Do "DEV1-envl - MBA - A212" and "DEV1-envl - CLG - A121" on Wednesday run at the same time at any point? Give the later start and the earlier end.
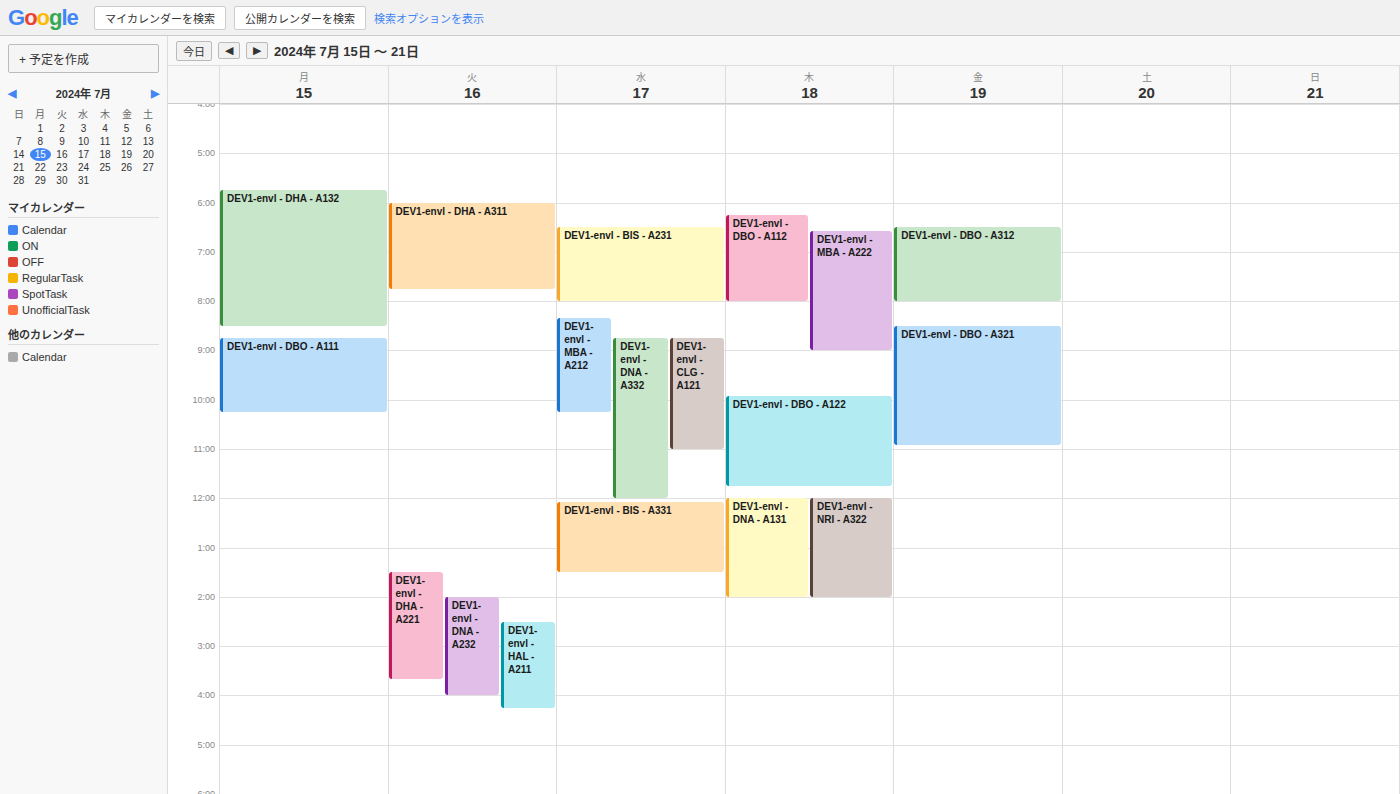
"DEV1-envl - CLG - A121" starts at 8:45 AM, before "DEV1-envl - MBA - A212" ends at 10:15 AM -- they overlap.